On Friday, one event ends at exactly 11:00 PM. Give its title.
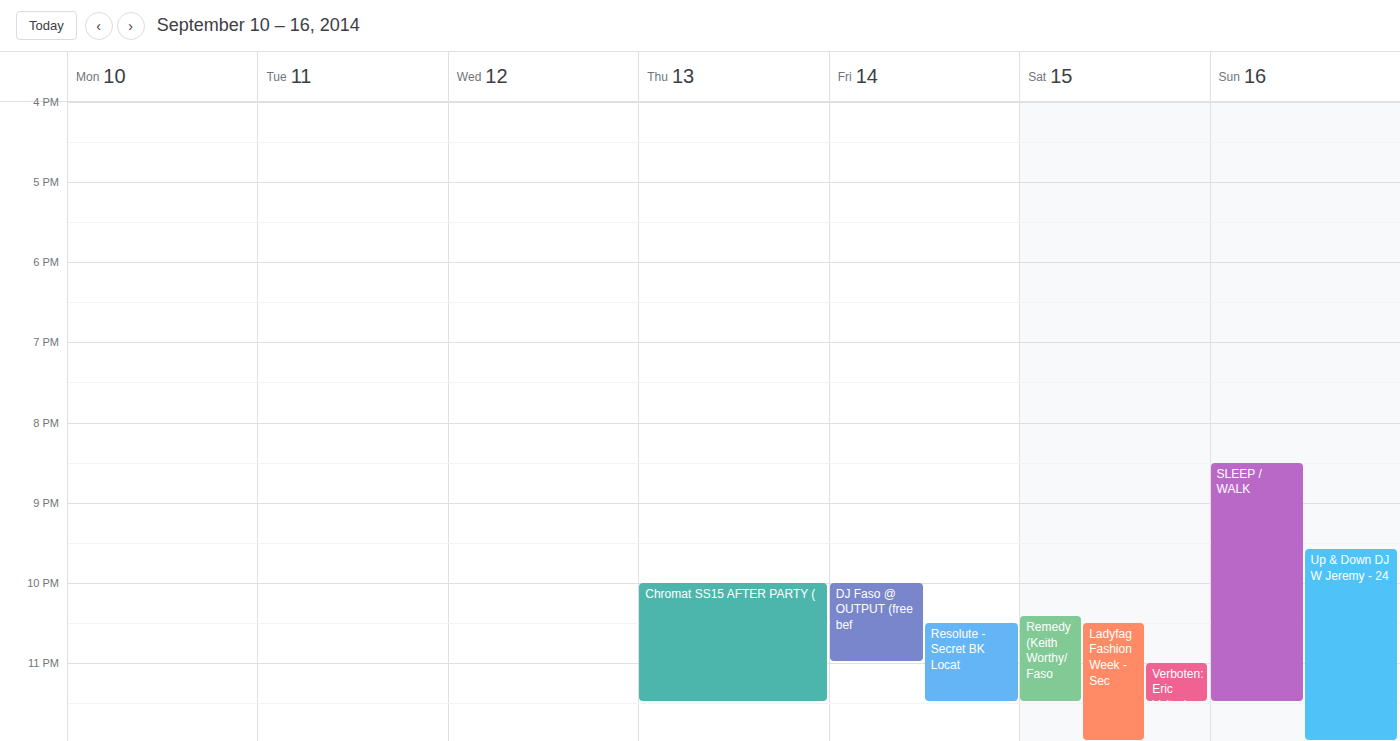
"DJ Faso @ OUTPUT (free bef"